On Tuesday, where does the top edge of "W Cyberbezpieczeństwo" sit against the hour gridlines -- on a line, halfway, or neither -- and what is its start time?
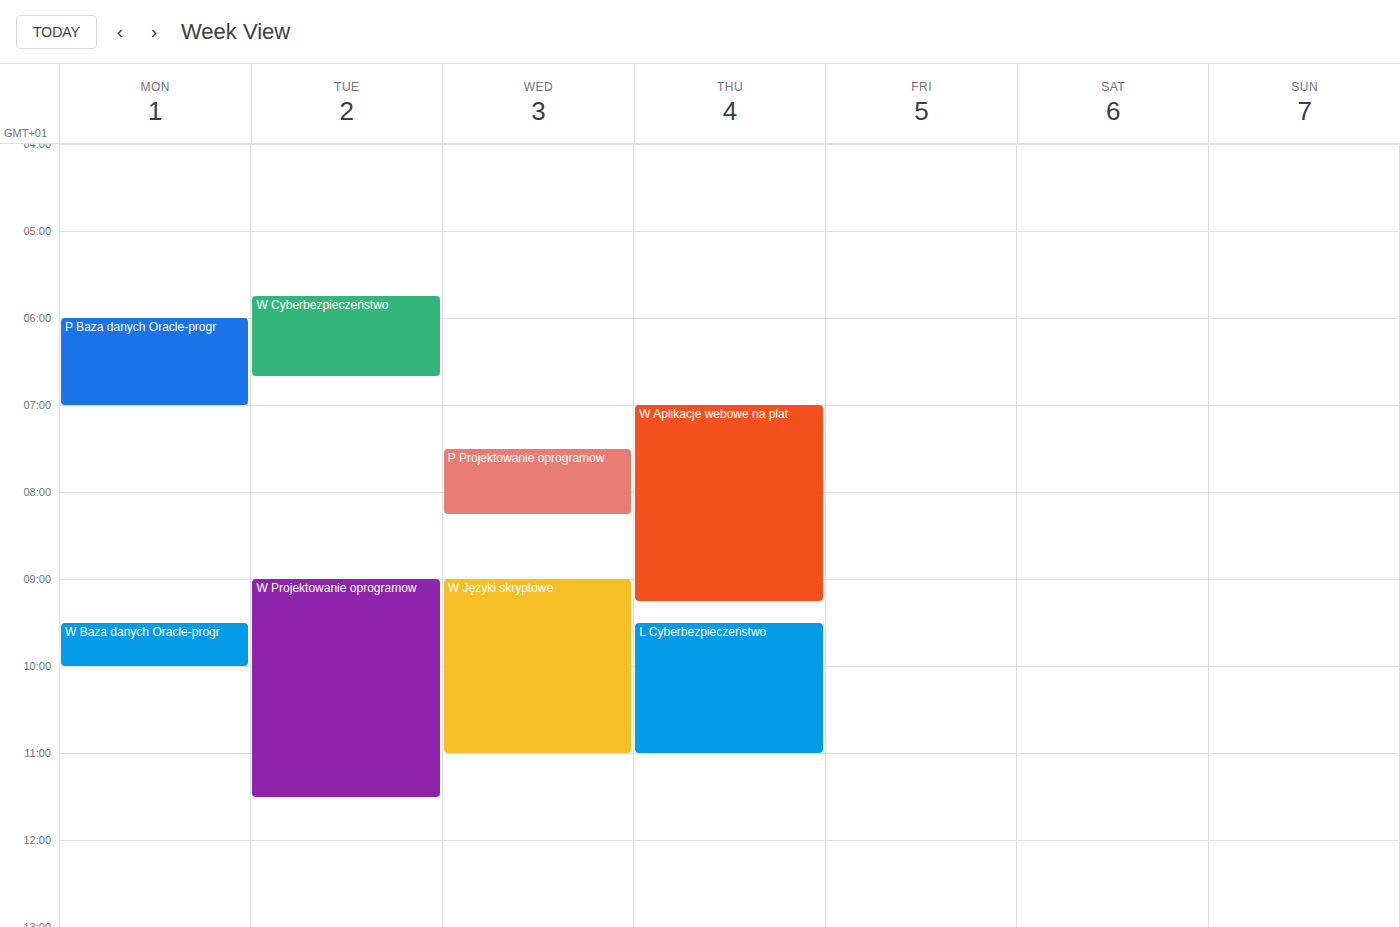
5:45 AM -- neither: three quarters of the way from the 5 AM line to the 6 AM line.